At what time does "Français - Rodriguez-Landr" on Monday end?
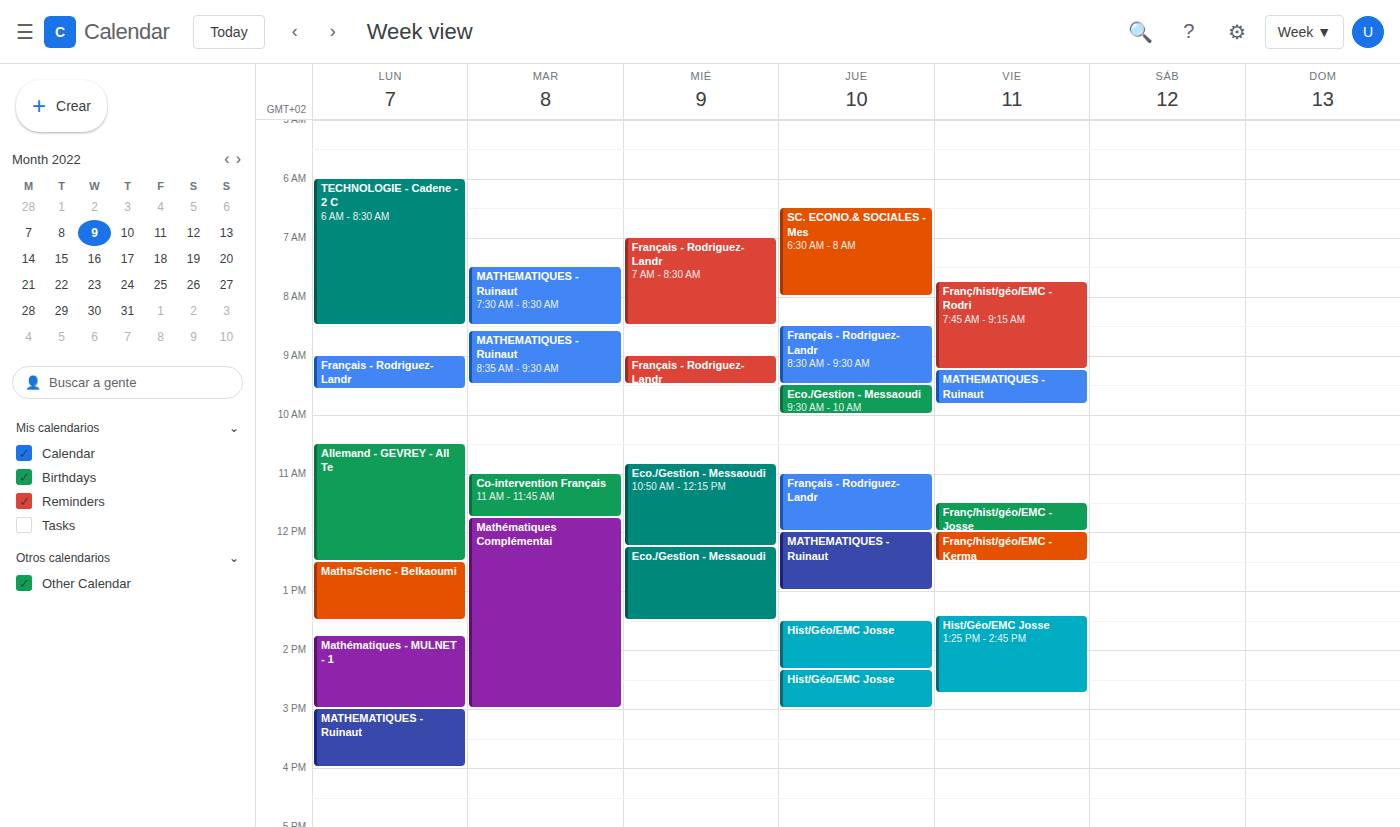
9:35 AM